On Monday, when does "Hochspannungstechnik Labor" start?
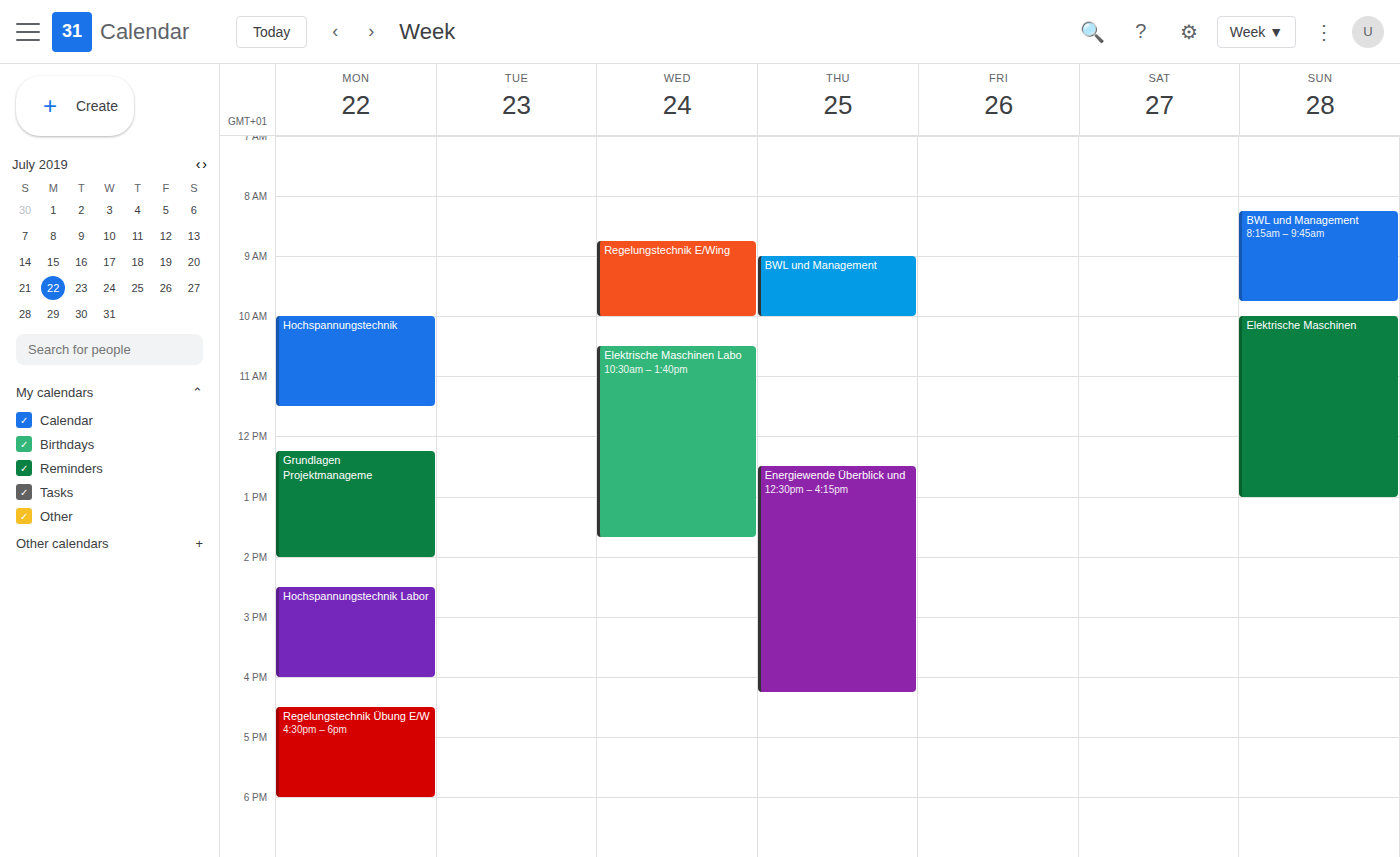
2:30 PM